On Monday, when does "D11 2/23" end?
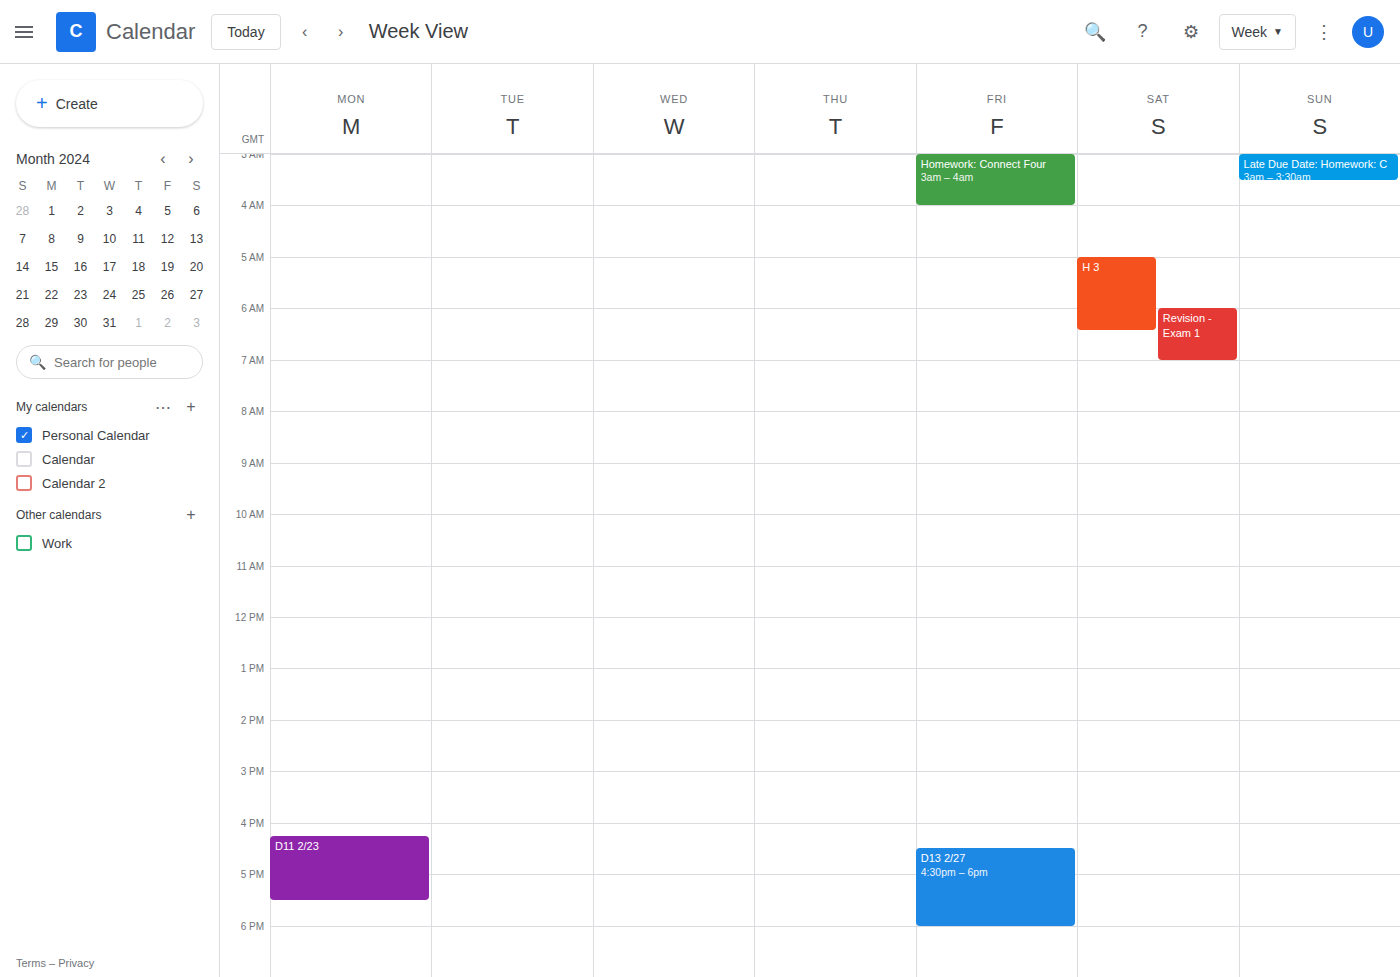
5:30 PM